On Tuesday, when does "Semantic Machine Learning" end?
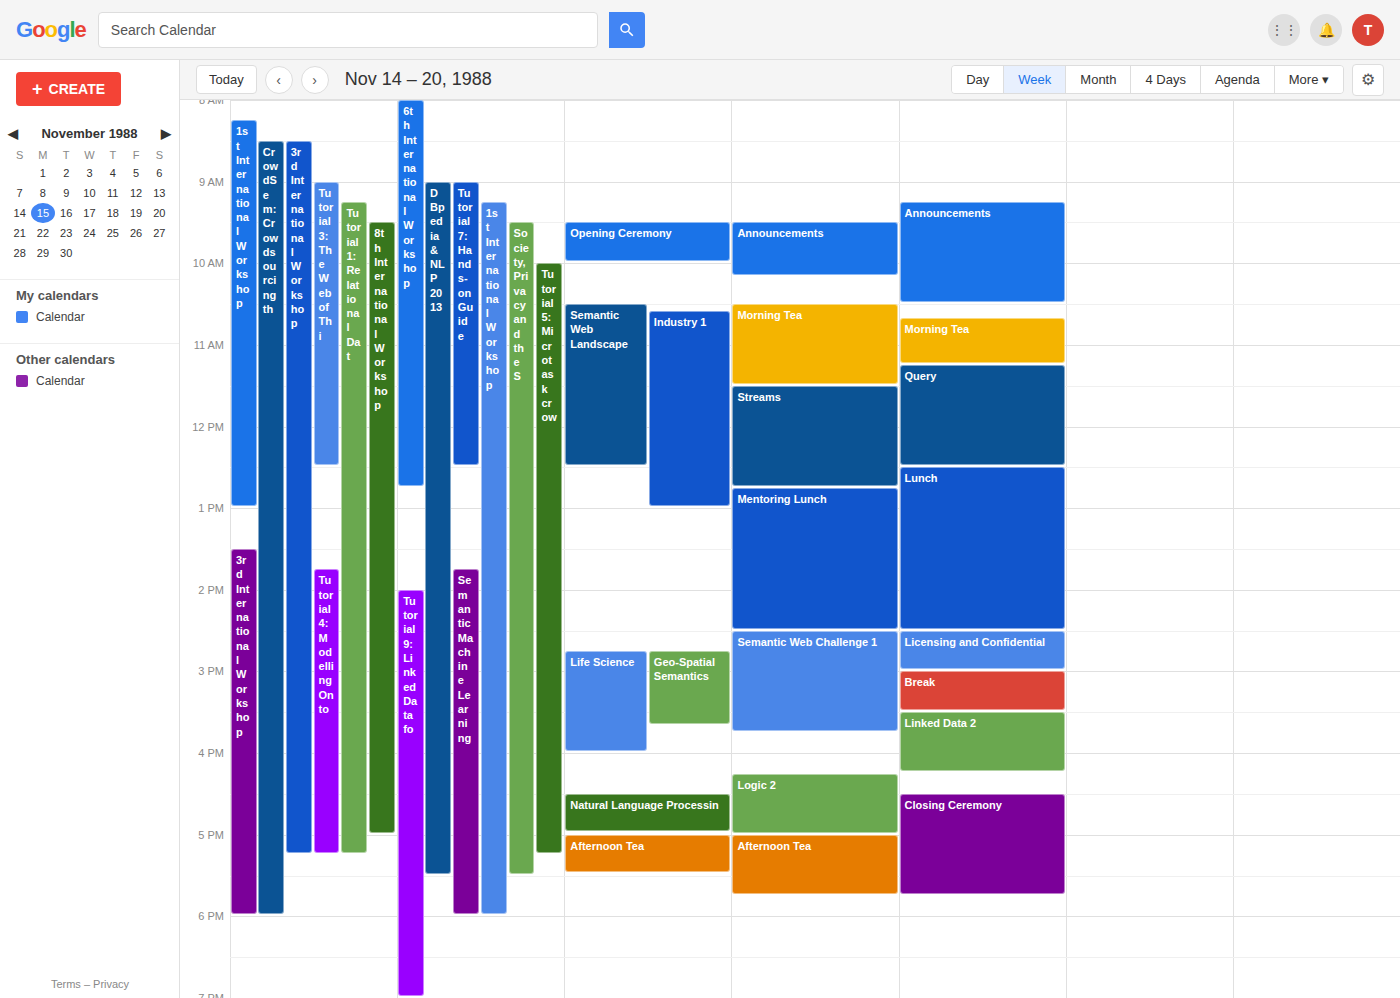
6:00 PM